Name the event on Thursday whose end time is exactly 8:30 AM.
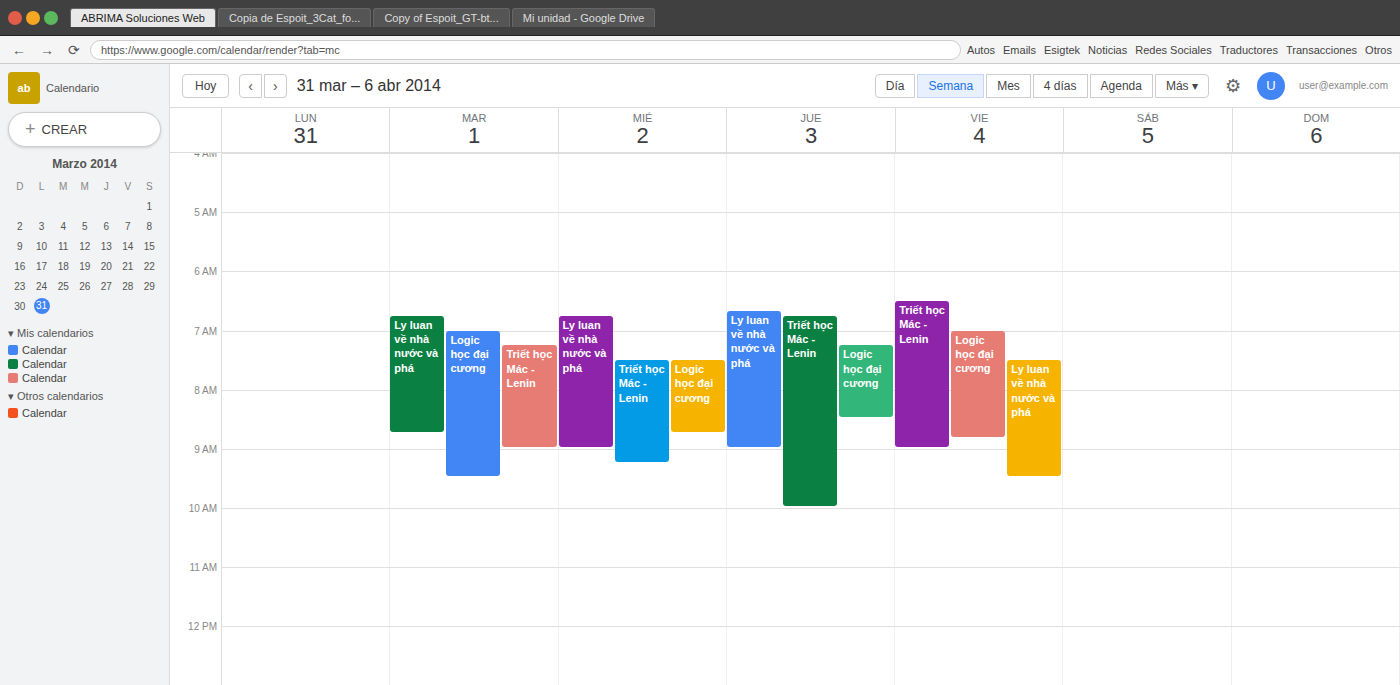
"Logic học đại cương"